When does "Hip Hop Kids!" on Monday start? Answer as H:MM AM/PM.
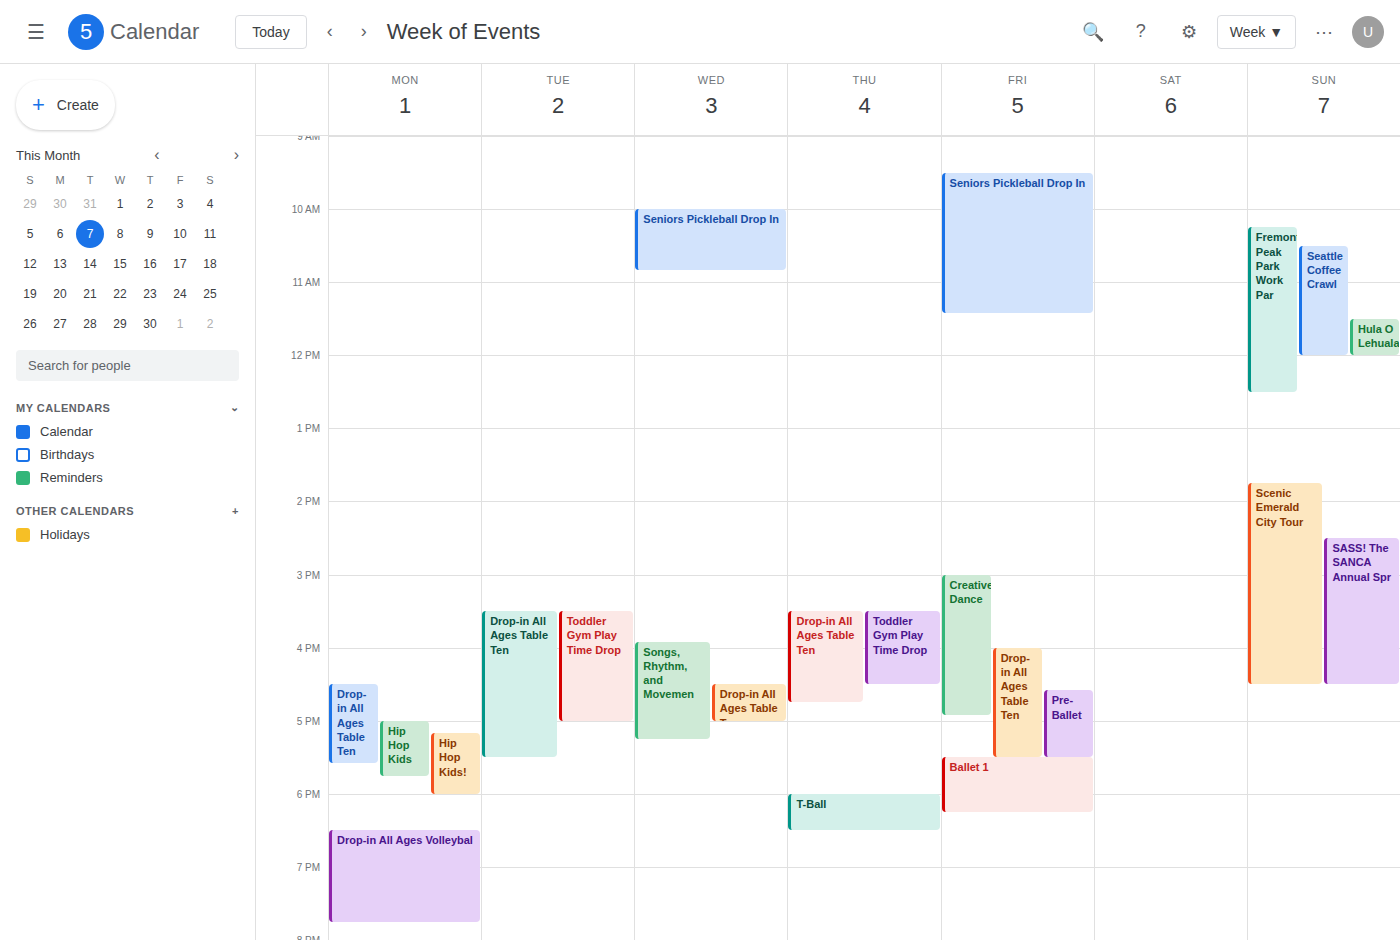
5:10 PM